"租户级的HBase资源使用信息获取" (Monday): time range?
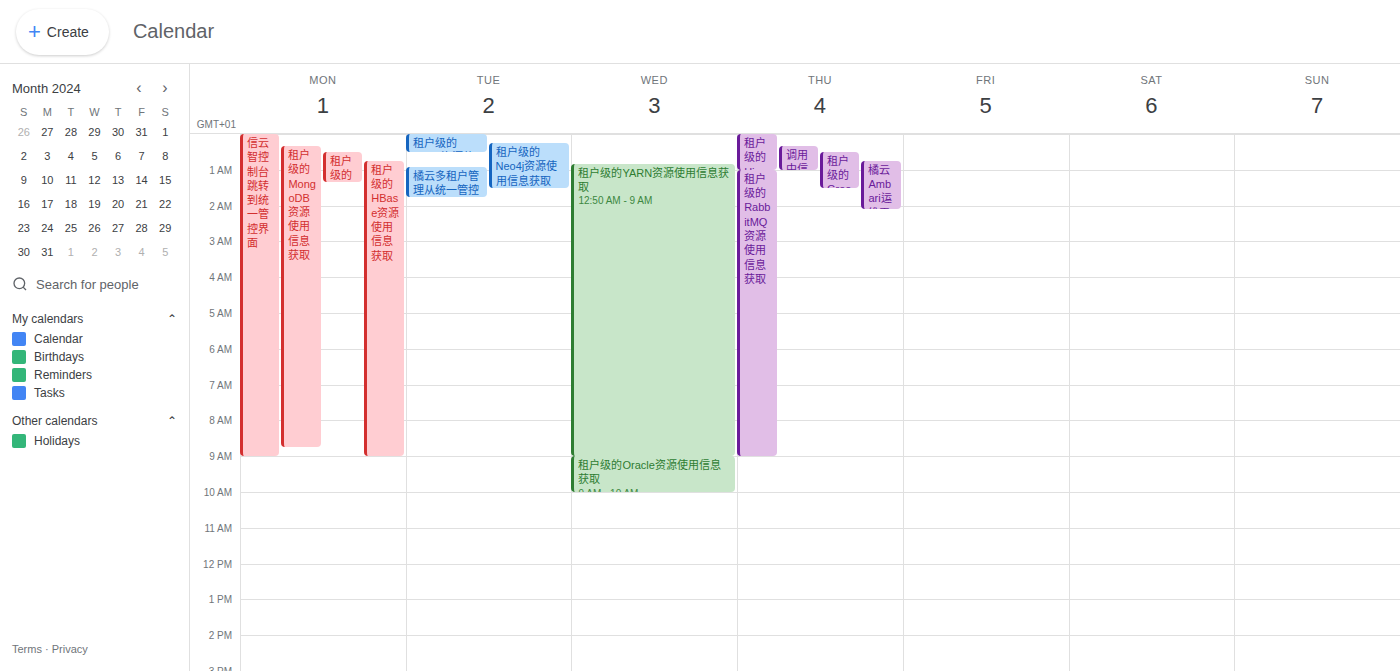
00:45 to 09:00